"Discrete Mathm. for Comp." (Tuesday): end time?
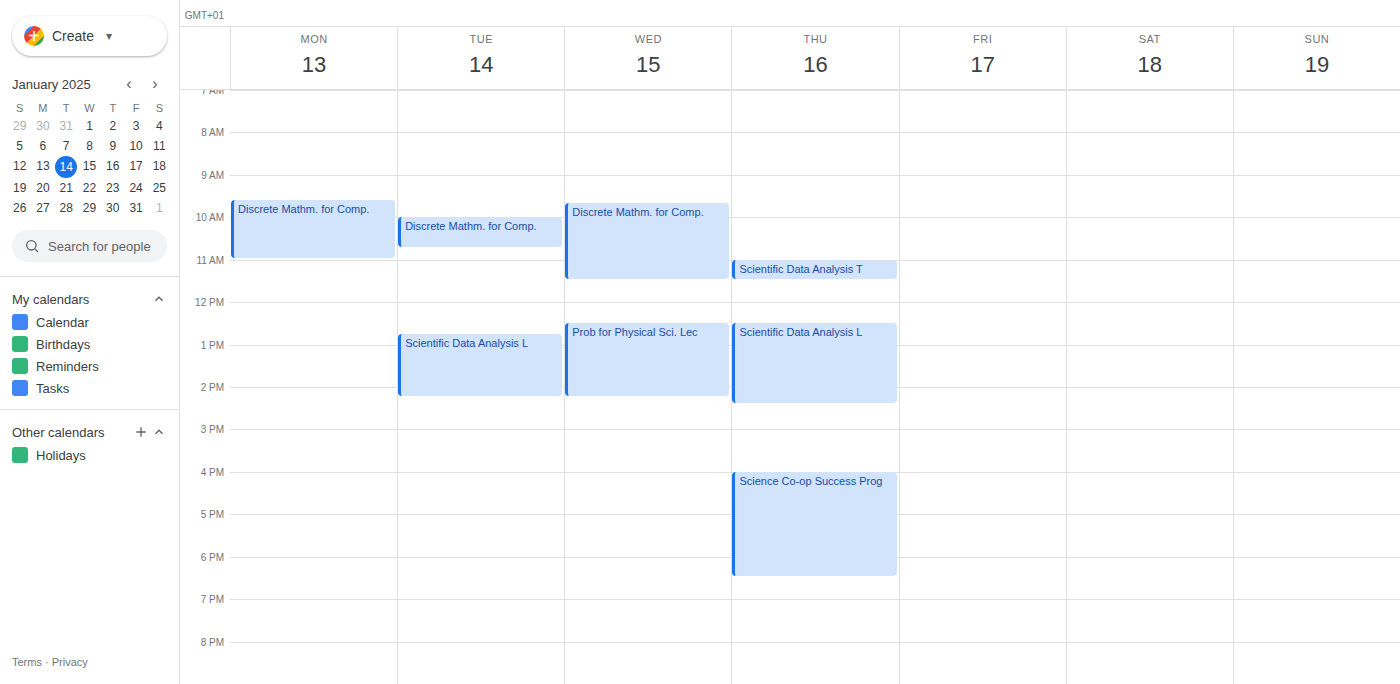
10:45 AM